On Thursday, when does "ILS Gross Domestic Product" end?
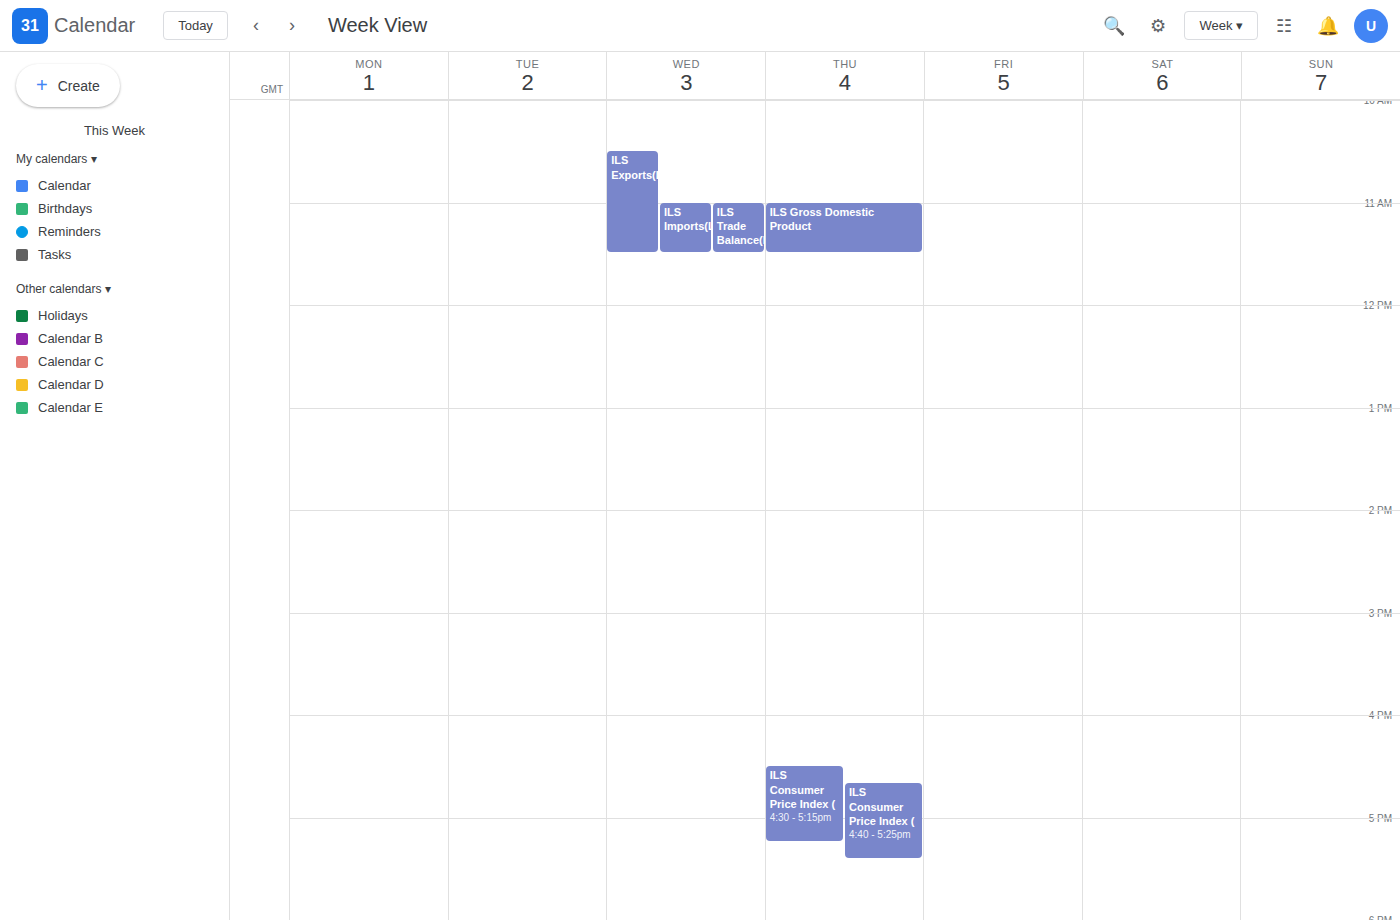
11:30 AM